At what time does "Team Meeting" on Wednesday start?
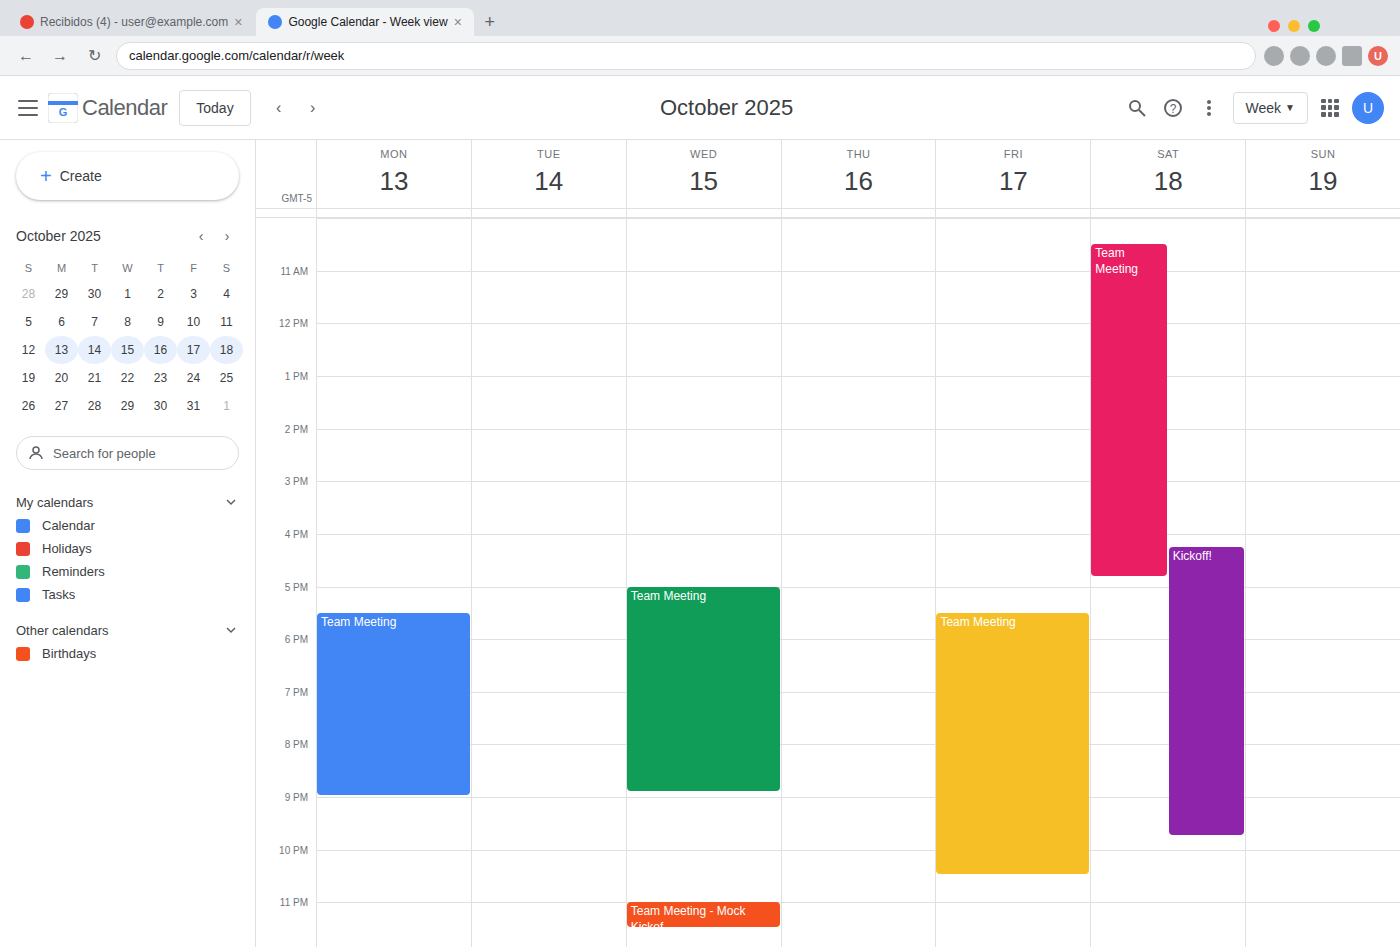
5:00 PM